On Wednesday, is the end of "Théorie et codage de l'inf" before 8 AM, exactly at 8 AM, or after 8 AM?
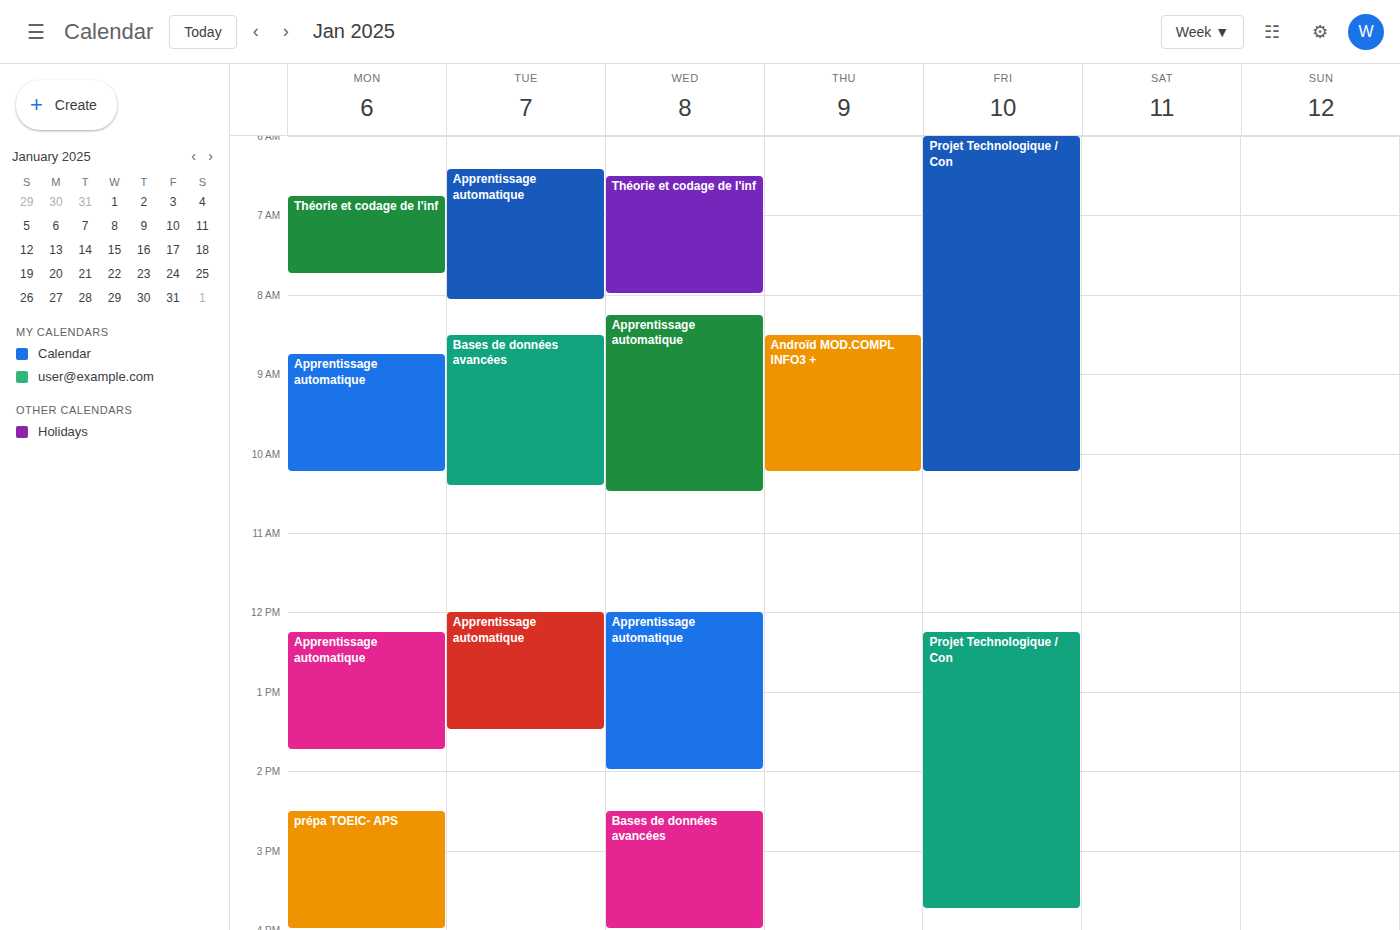
8:00 AM -- exactly at 8 AM, on the 8 AM line.